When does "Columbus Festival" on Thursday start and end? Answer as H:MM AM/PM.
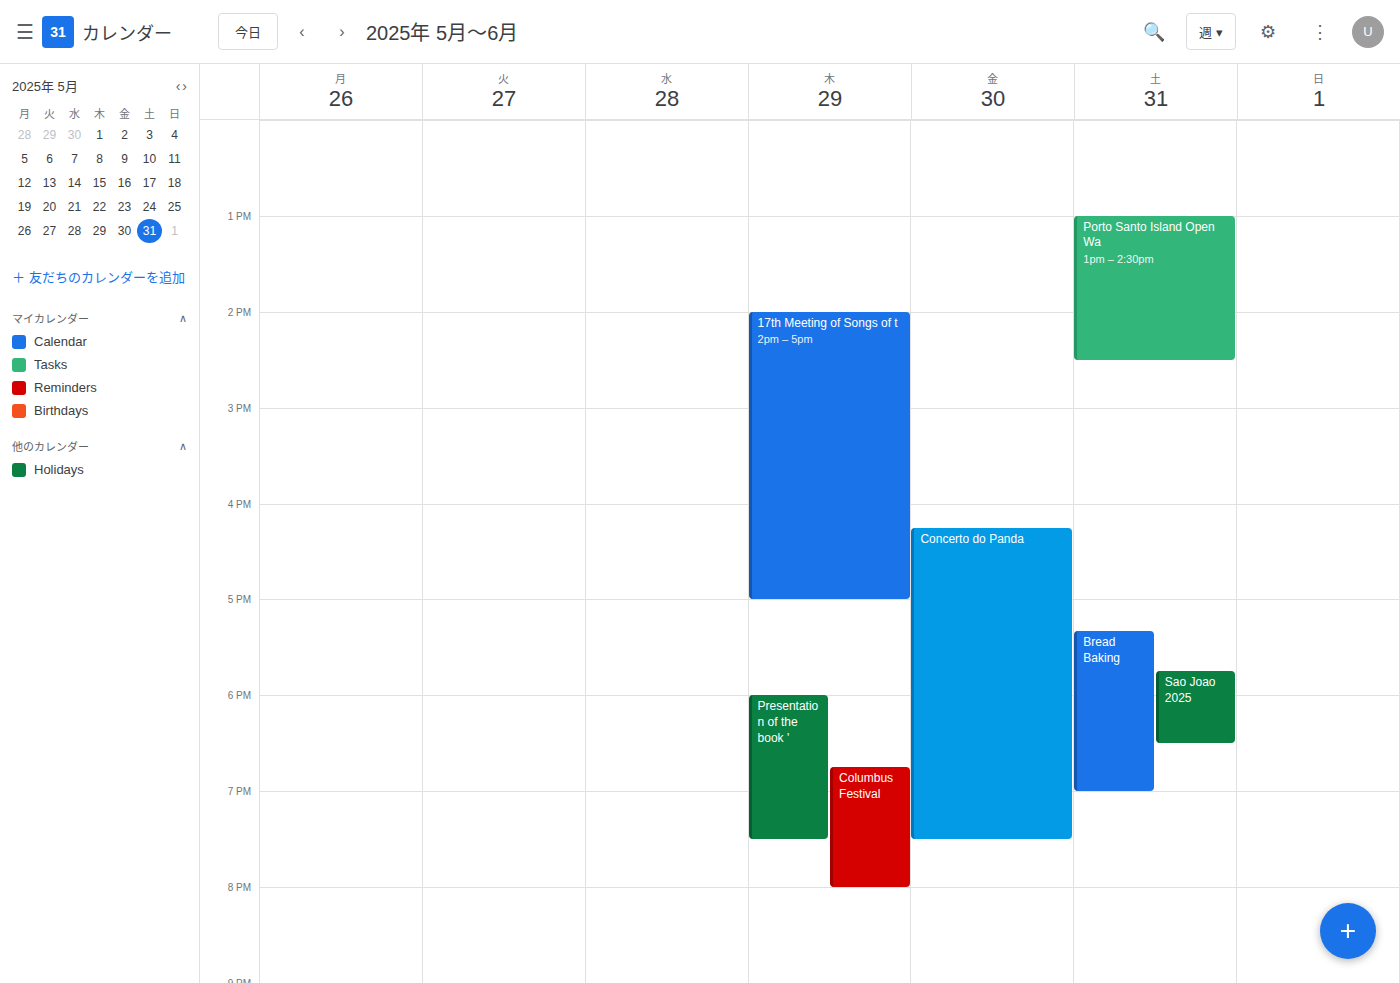
6:45 PM to 8:00 PM